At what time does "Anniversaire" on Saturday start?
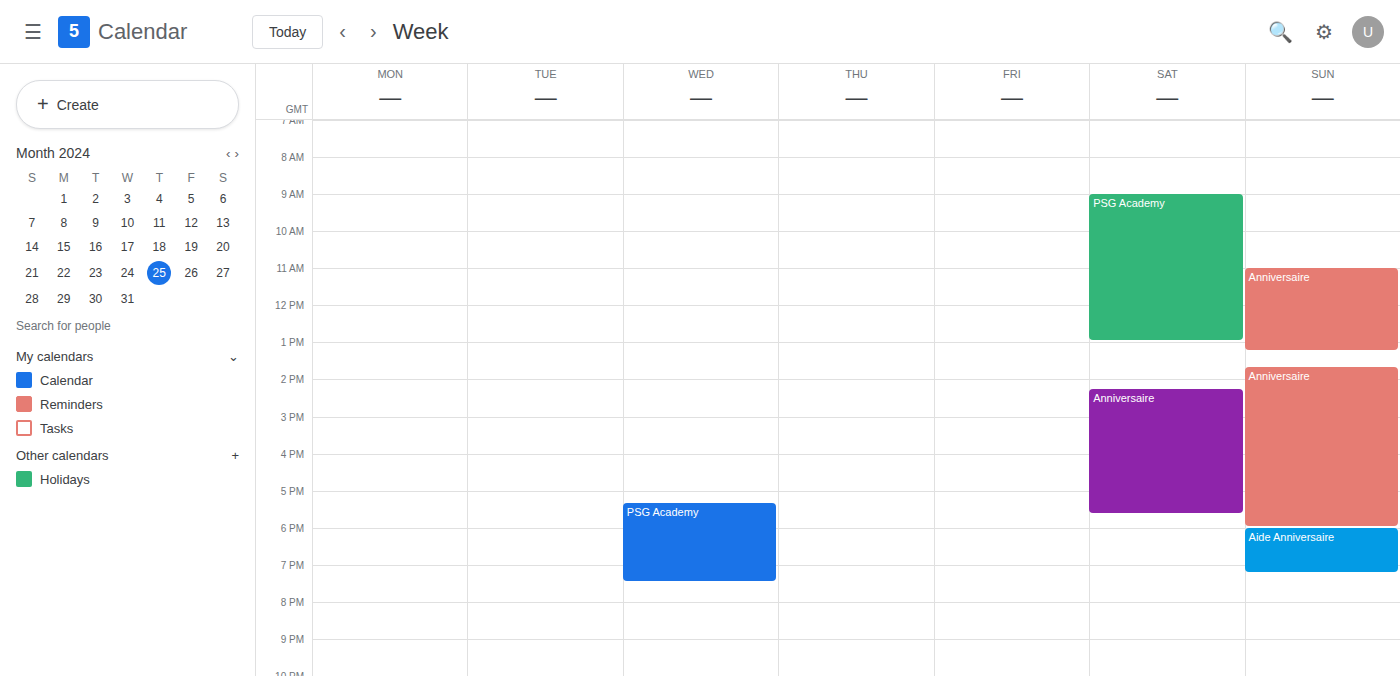
2:15 PM